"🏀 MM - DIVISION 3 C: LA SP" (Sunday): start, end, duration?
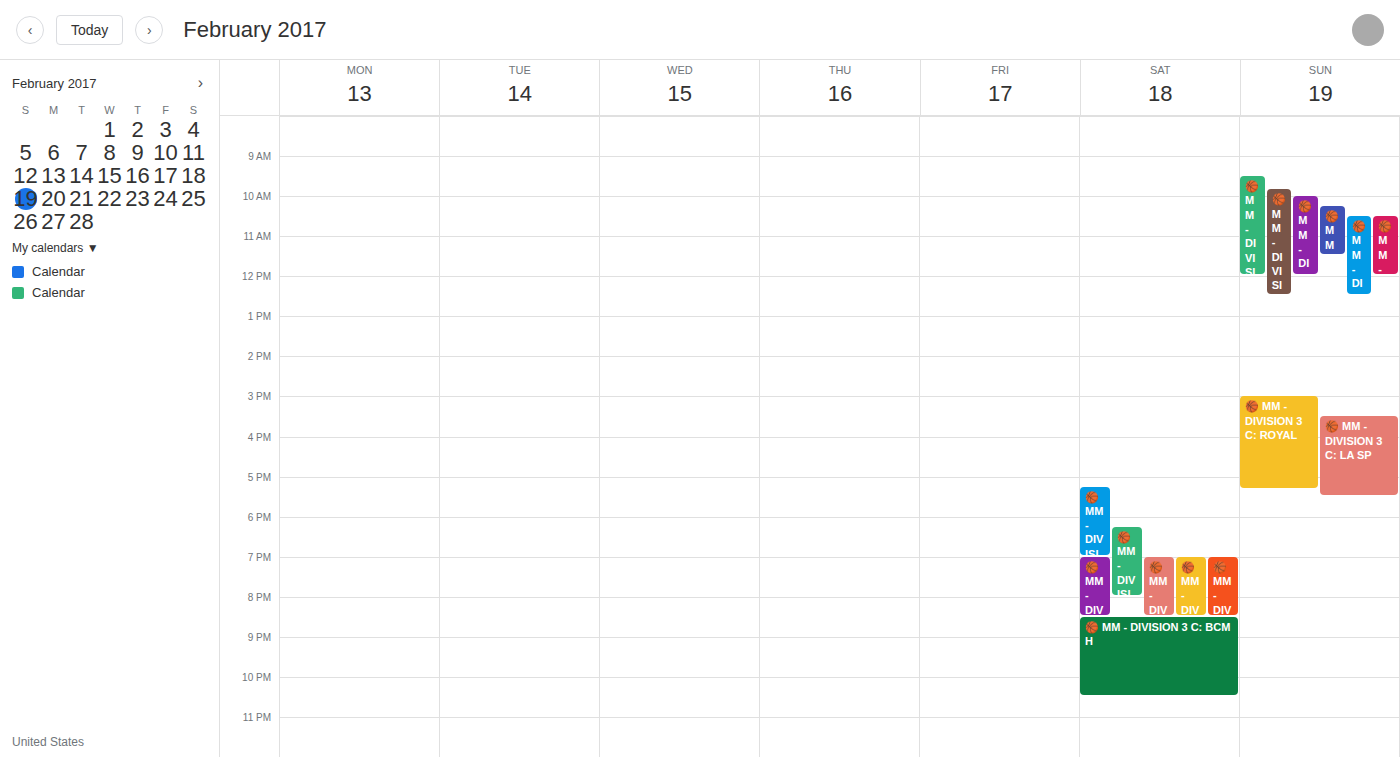
3:30 PM to 5:30 PM, 2 hours